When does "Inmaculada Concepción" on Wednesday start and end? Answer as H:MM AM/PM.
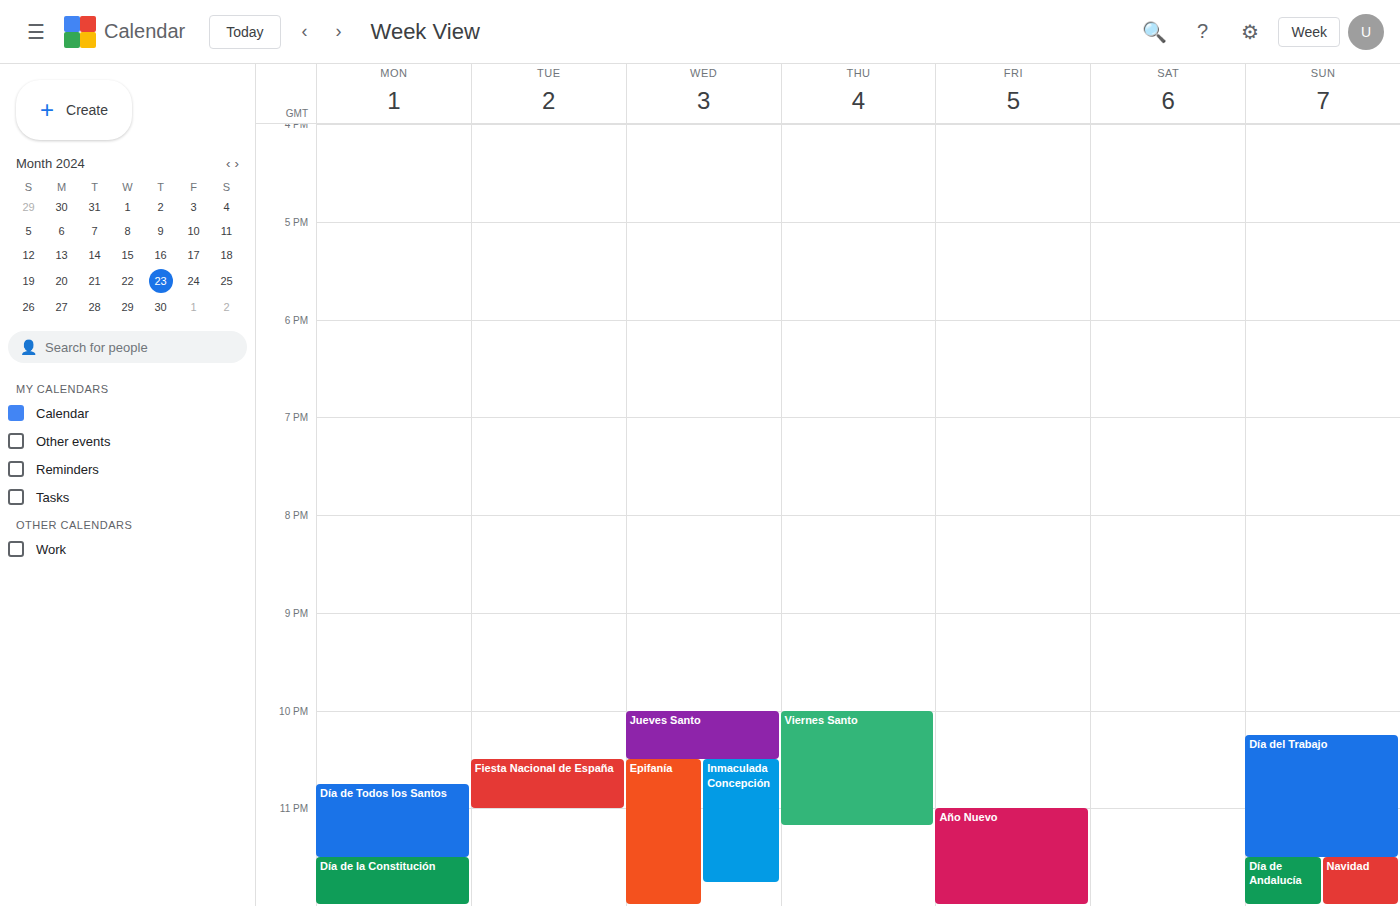
10:30 PM to 11:45 PM